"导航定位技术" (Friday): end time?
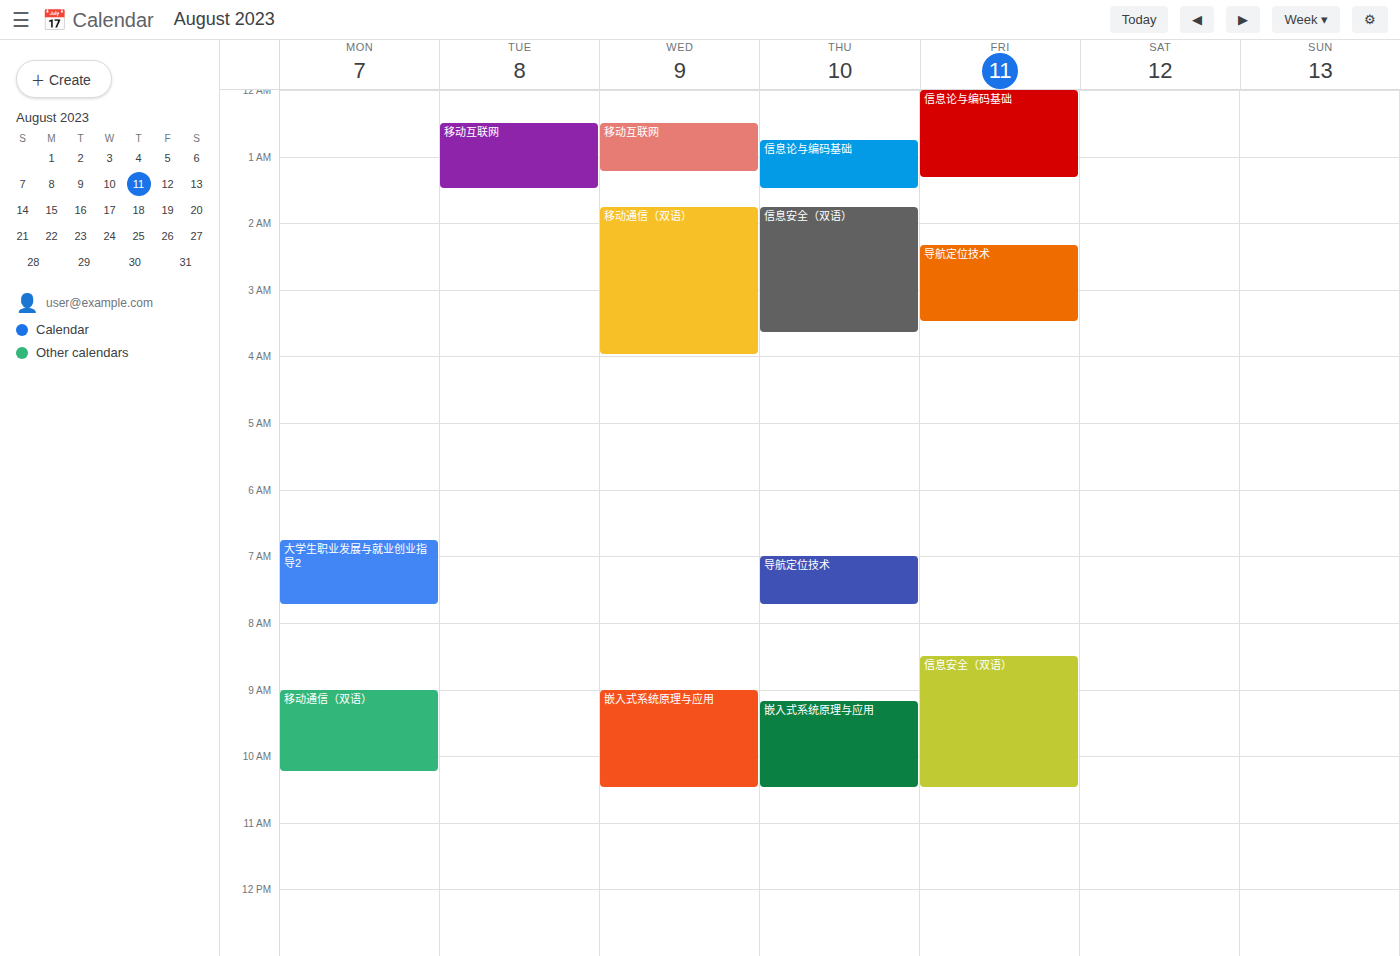
3:30 AM